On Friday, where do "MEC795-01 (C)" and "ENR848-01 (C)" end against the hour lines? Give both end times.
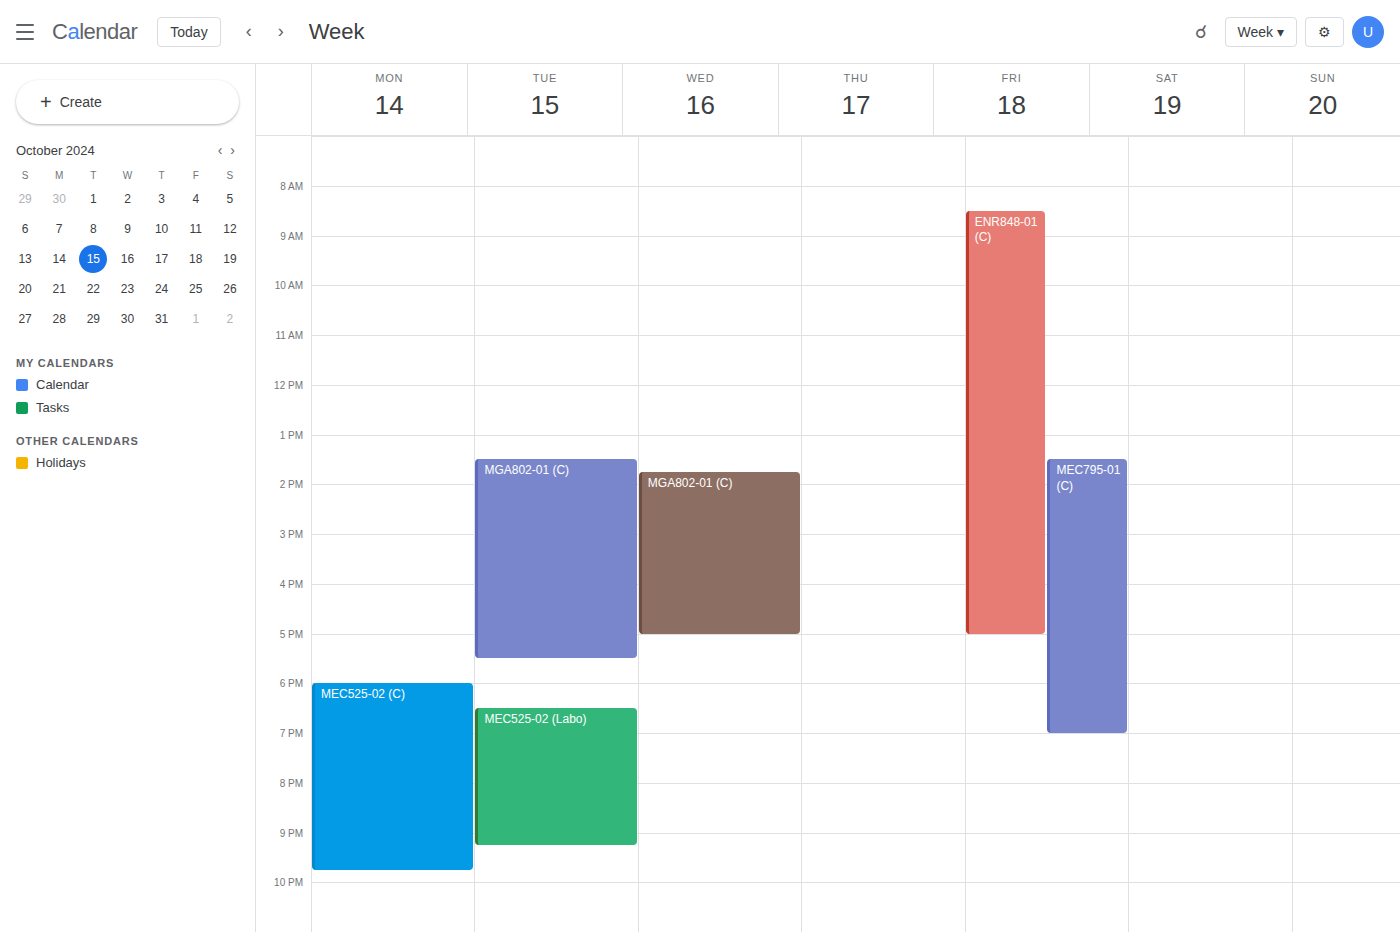
"MEC795-01 (C)": 7:00 PM, exactly on the 7 PM line. "ENR848-01 (C)": 5:00 PM, exactly on the 5 PM line.